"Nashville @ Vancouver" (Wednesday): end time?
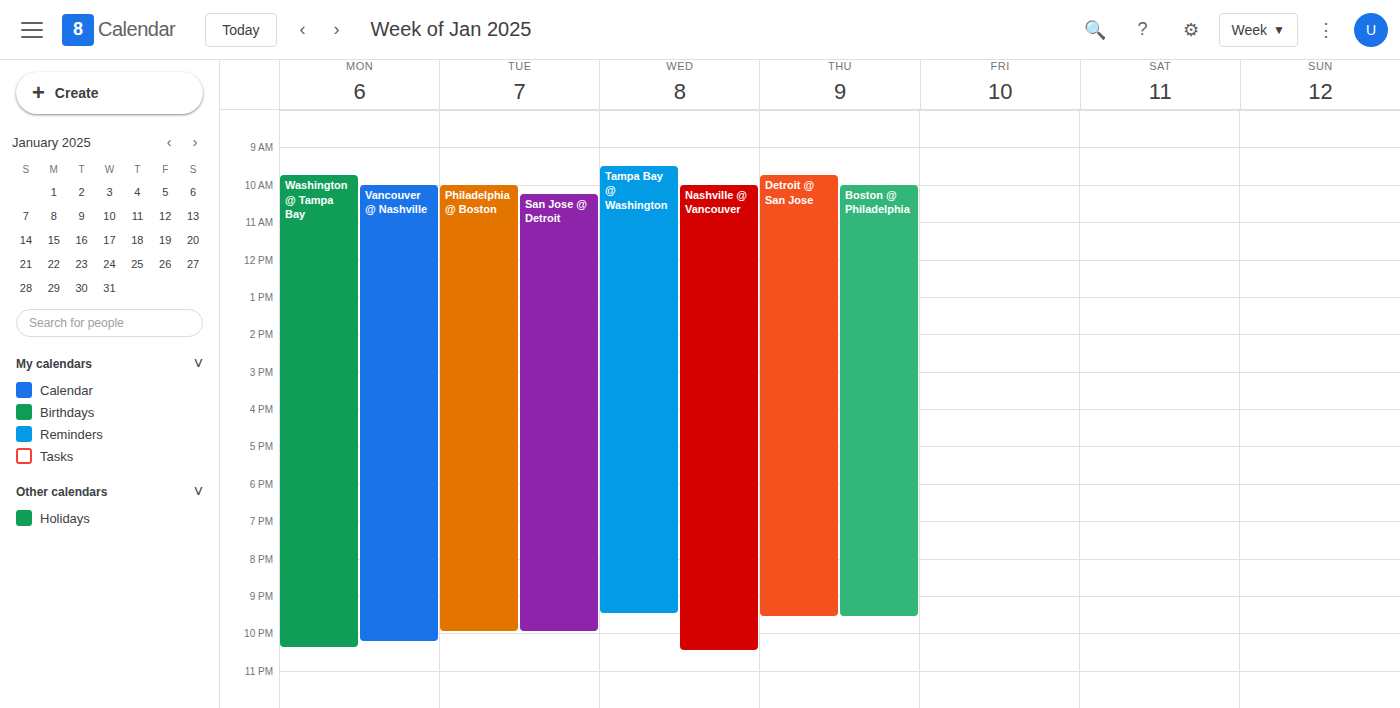
22:30